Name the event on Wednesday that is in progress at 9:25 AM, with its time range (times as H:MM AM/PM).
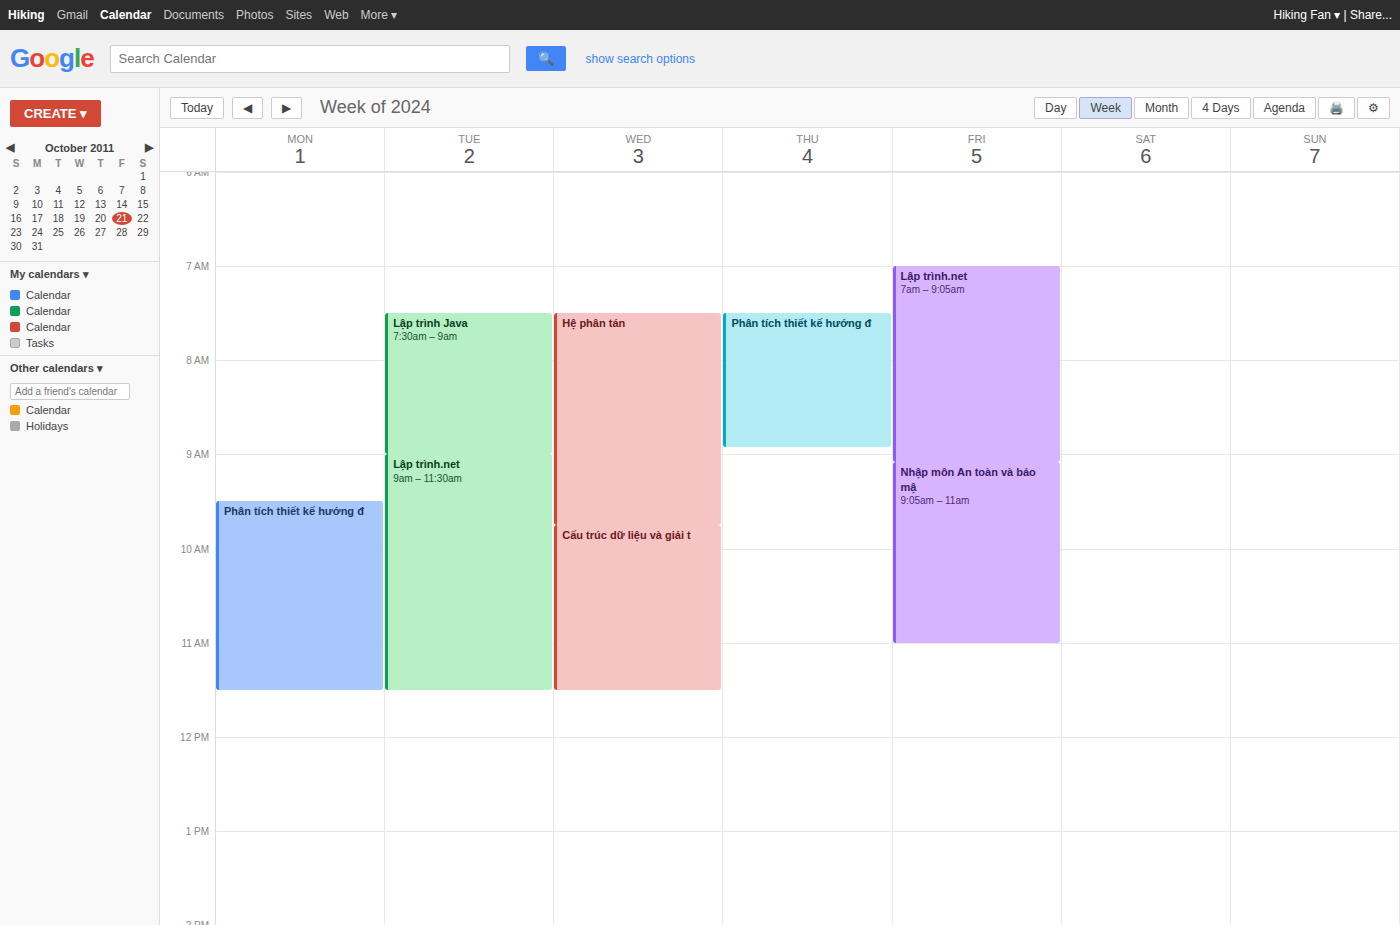
"Hệ phân tán", 7:30 AM to 9:45 AM